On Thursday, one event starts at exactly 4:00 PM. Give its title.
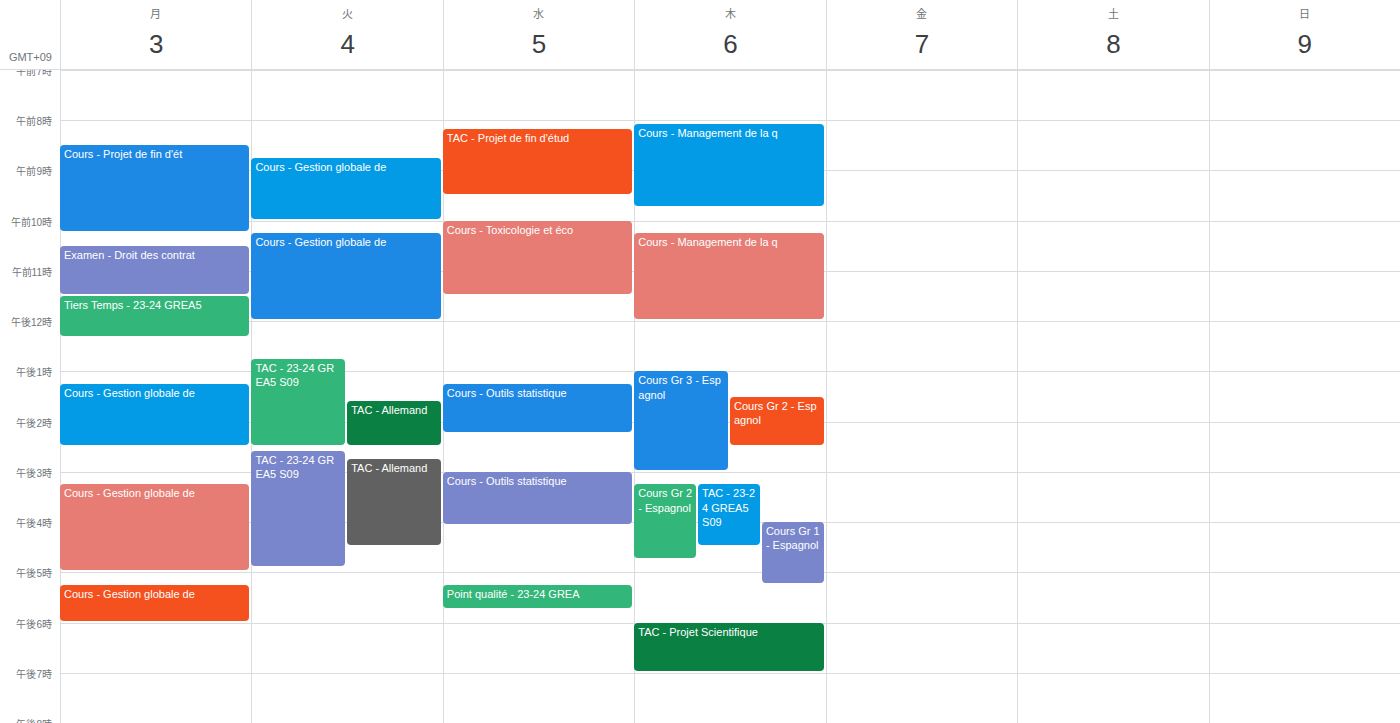
"Cours Gr 1 - Espagnol"